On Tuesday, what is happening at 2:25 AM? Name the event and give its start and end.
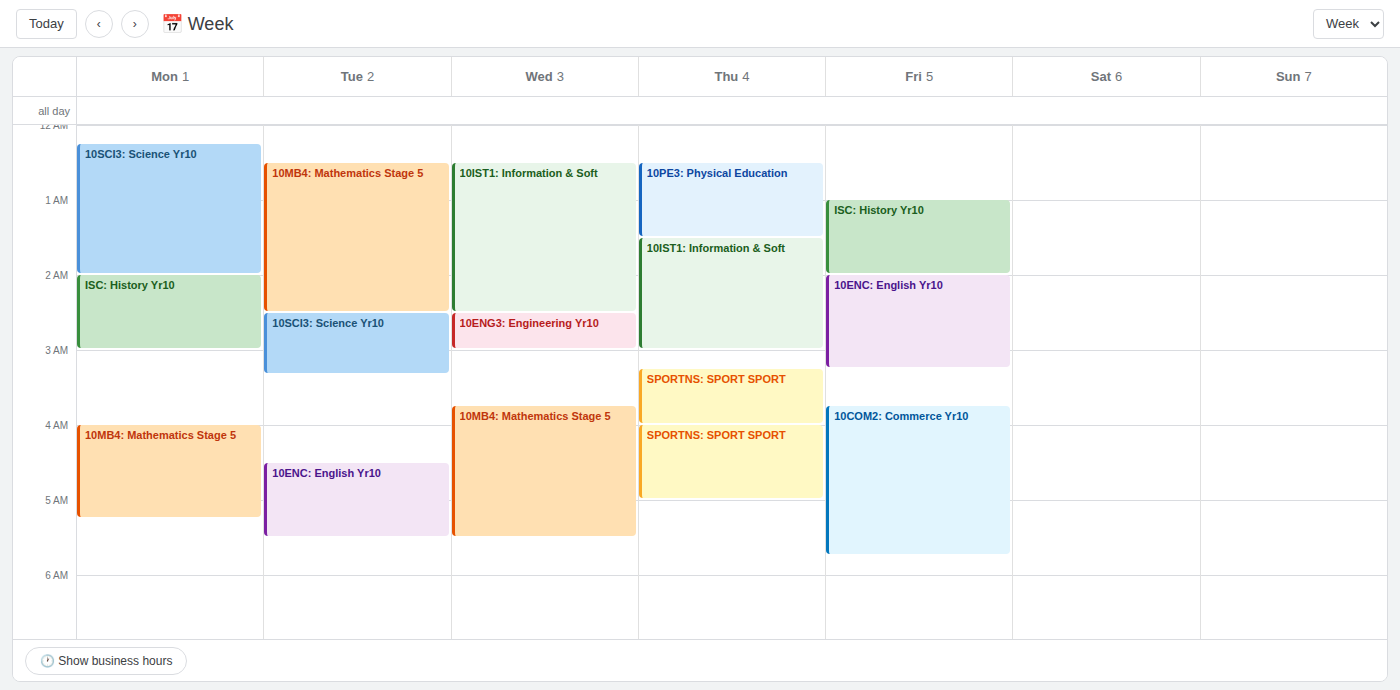
"10MB4: Mathematics Stage 5", 12:30 AM to 2:30 AM